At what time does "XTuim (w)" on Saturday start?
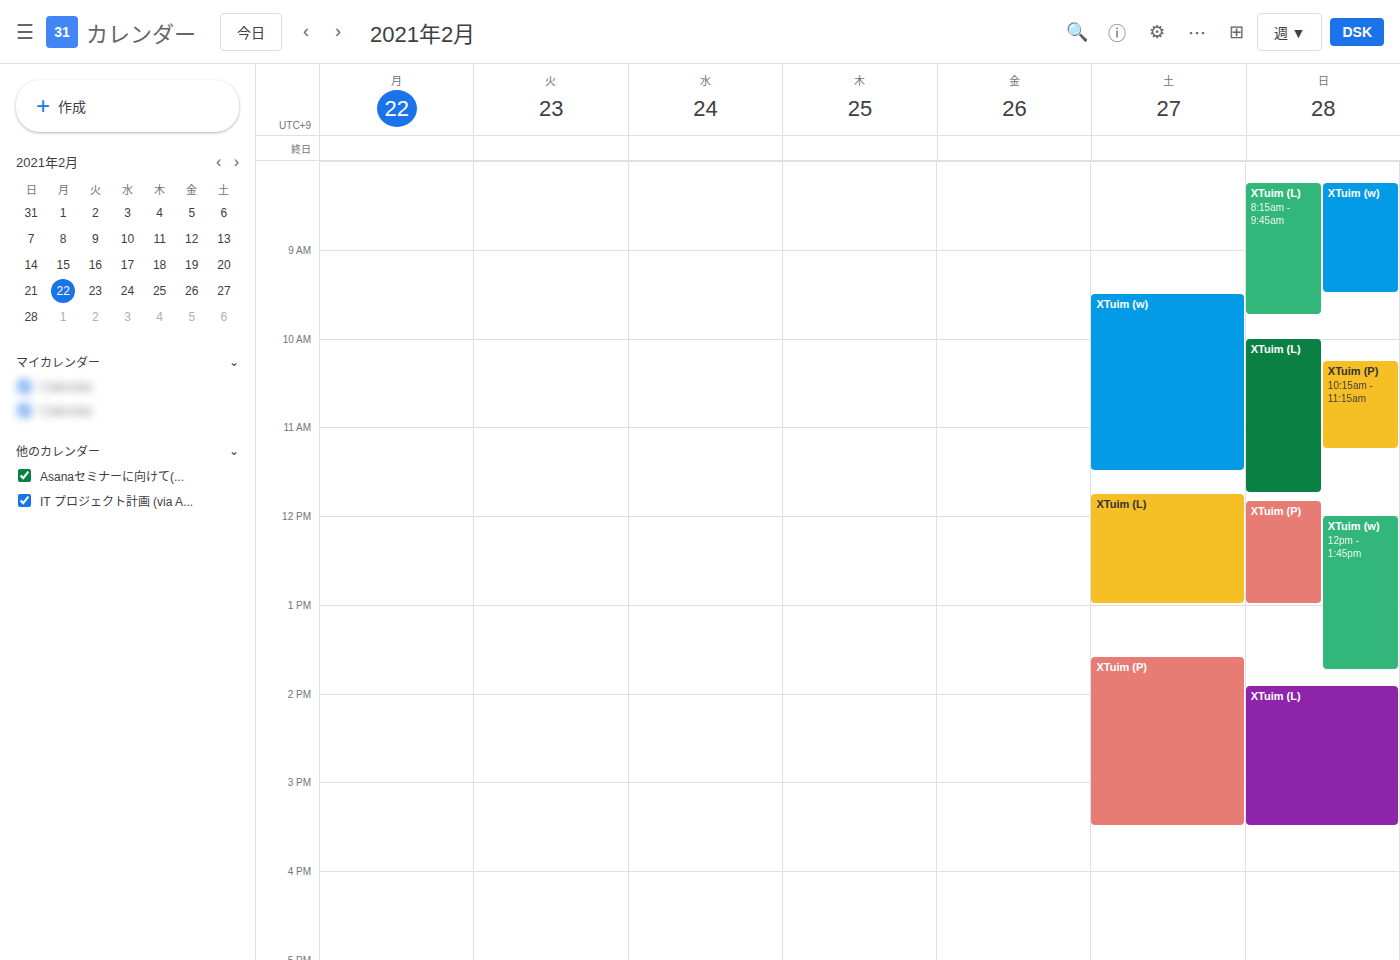
9:30 AM